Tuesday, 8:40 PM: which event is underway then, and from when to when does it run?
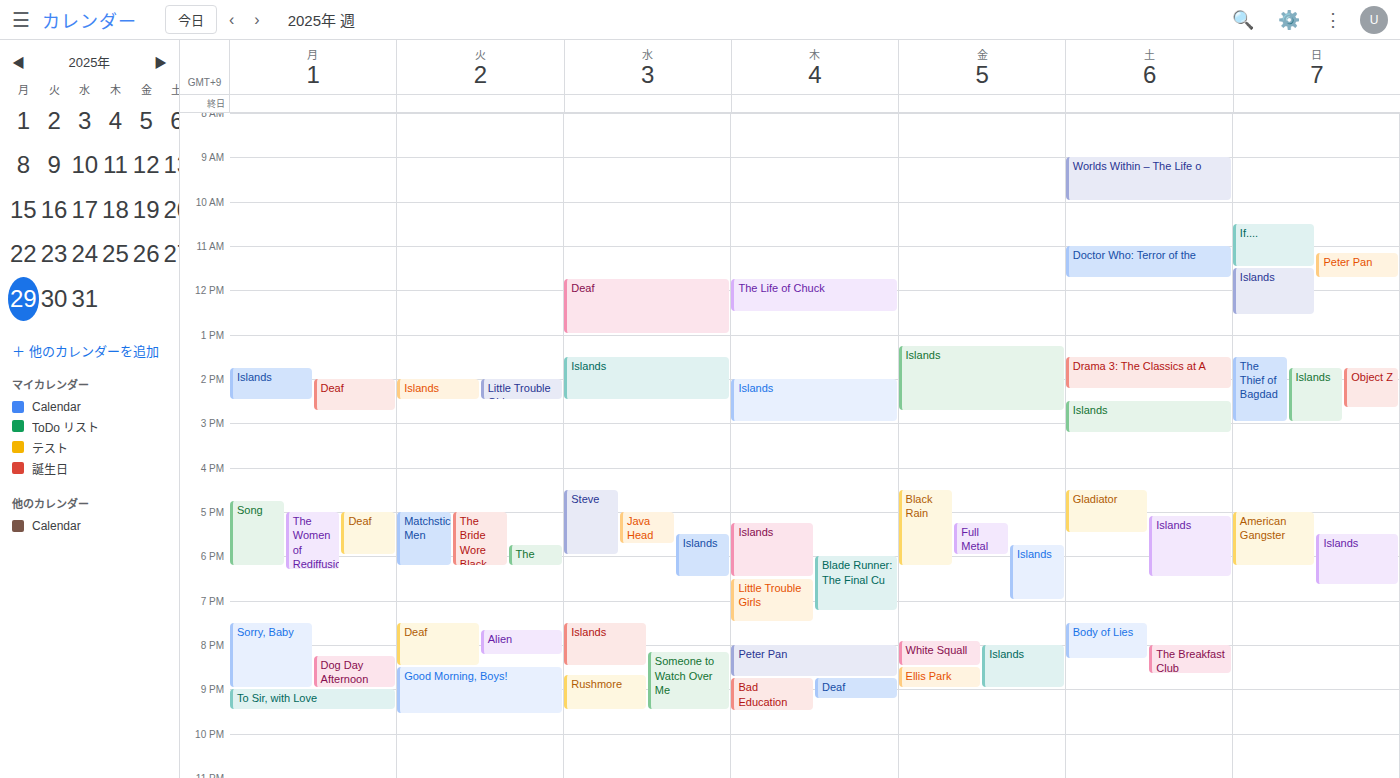
"Good Morning, Boys!", 8:30 PM to 9:35 PM